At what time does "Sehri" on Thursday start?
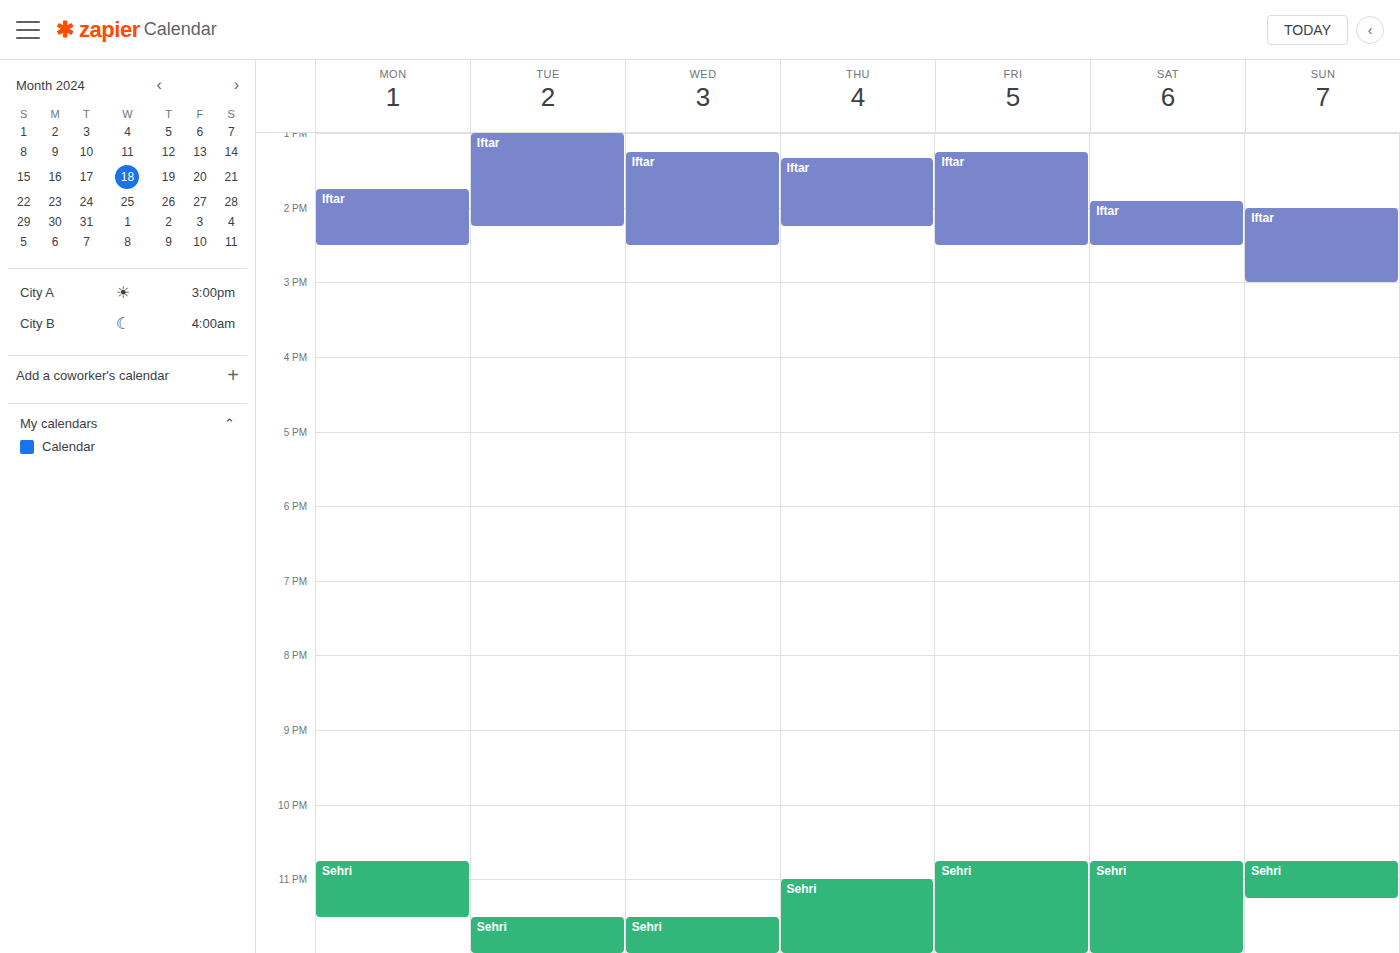
11:00 PM